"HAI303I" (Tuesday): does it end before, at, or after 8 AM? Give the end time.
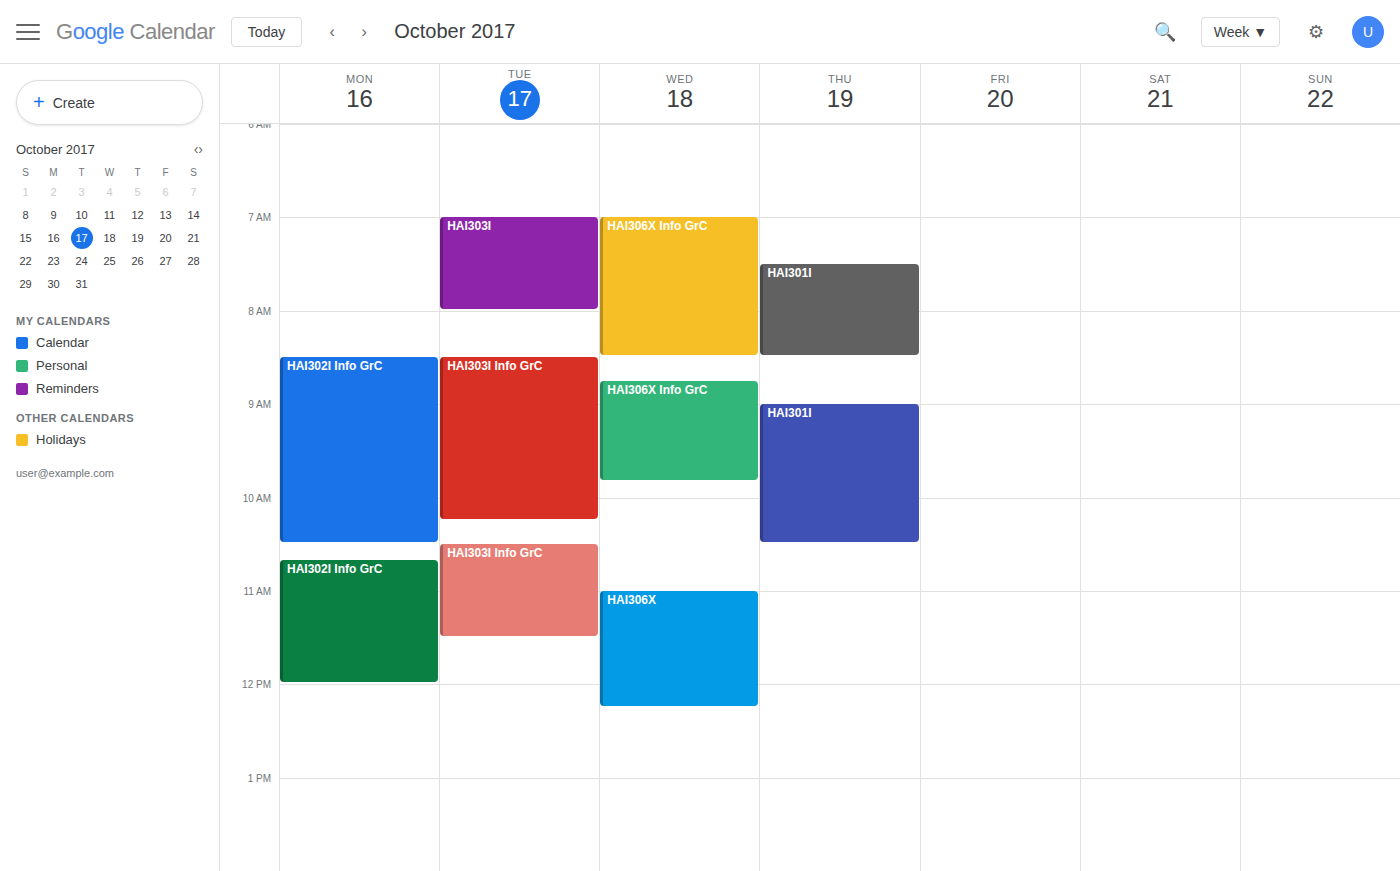
8:00 AM -- exactly at 8 AM, on the 8 AM line.